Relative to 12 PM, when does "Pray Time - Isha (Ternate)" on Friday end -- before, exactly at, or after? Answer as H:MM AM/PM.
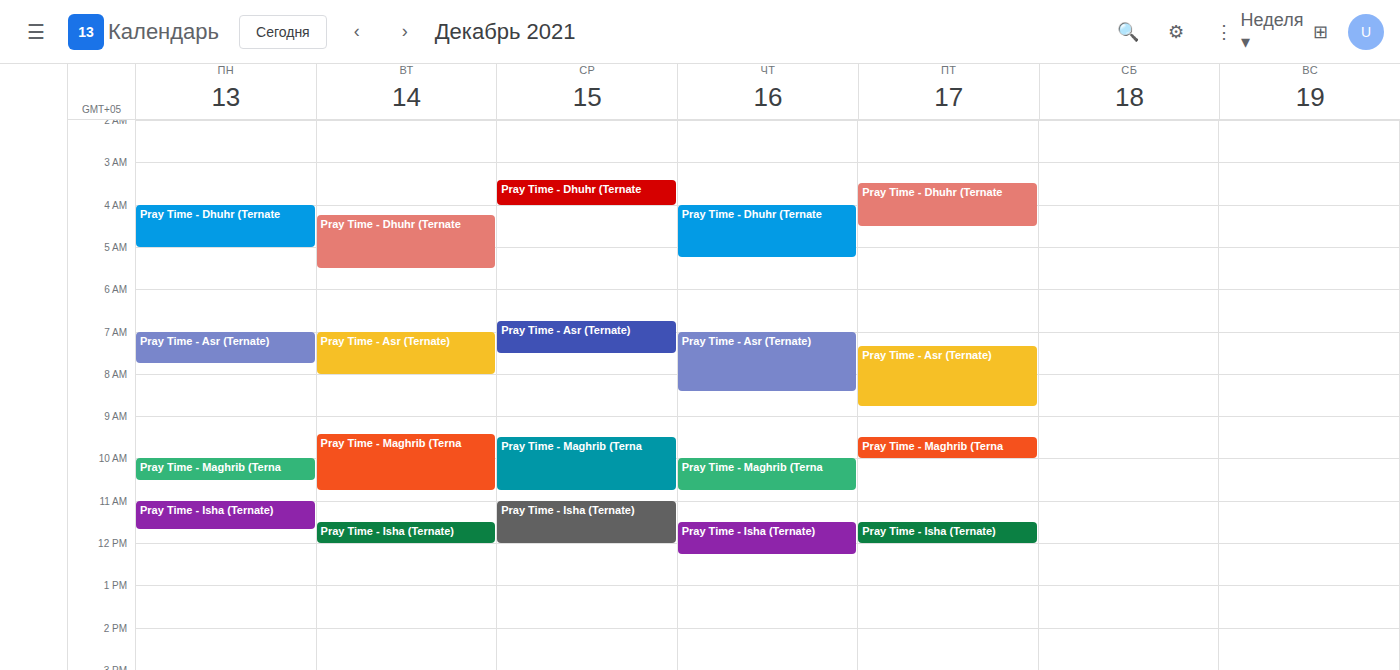
12:00 PM -- exactly at 12 PM, on the 12 PM line.